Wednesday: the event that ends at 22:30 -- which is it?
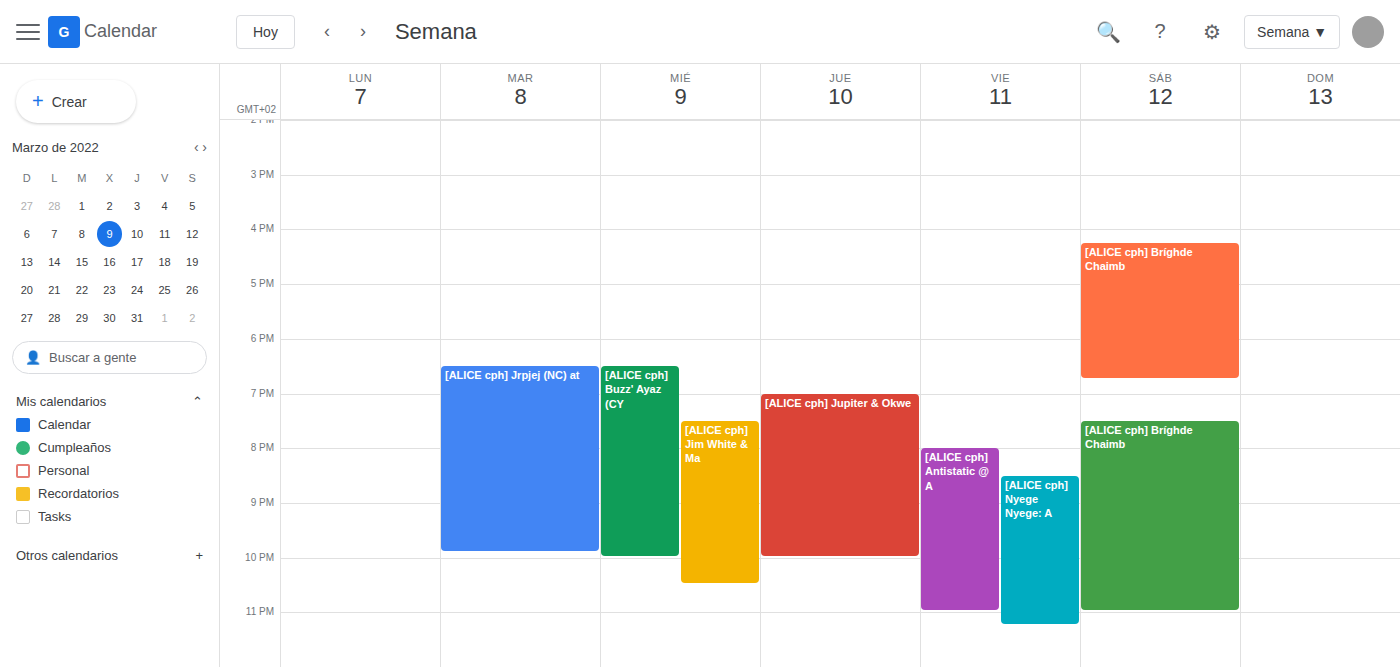
"[ALICE cph] Jim White & Ma"